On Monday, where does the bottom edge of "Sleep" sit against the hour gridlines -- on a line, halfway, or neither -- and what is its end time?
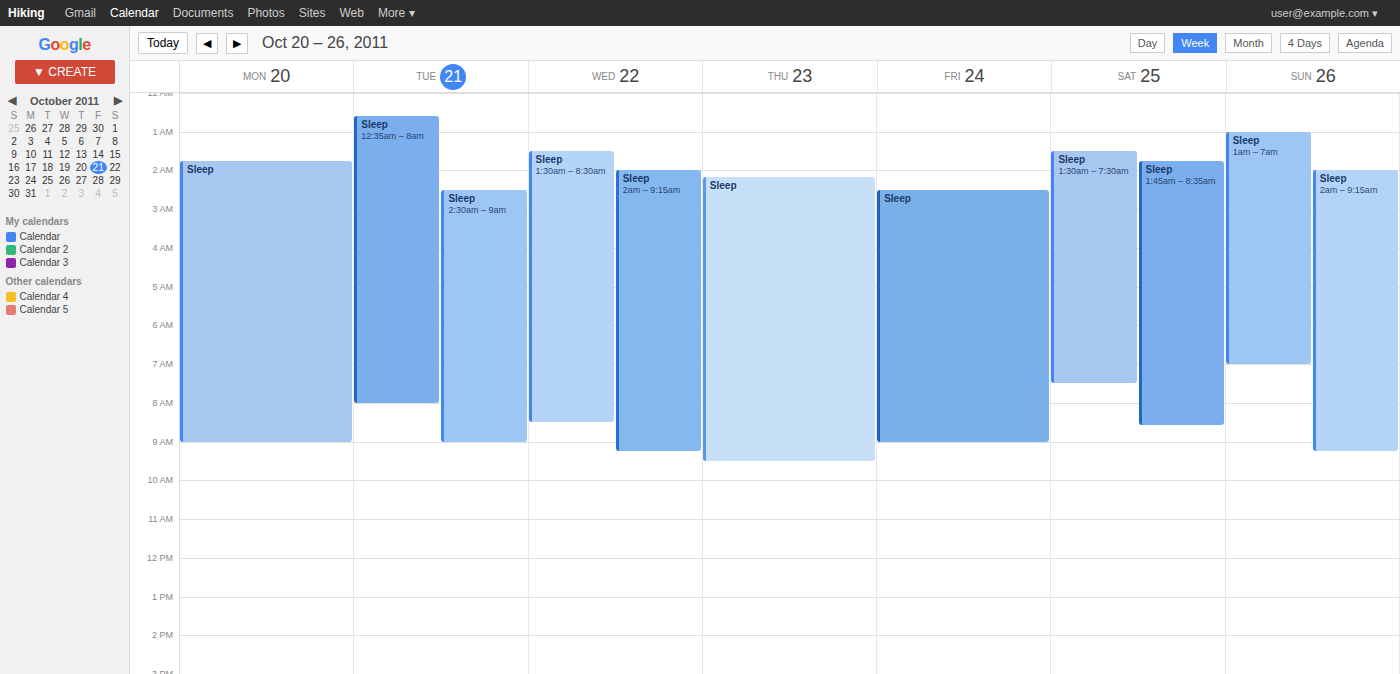
9:00 AM -- exactly on the 9 AM line.